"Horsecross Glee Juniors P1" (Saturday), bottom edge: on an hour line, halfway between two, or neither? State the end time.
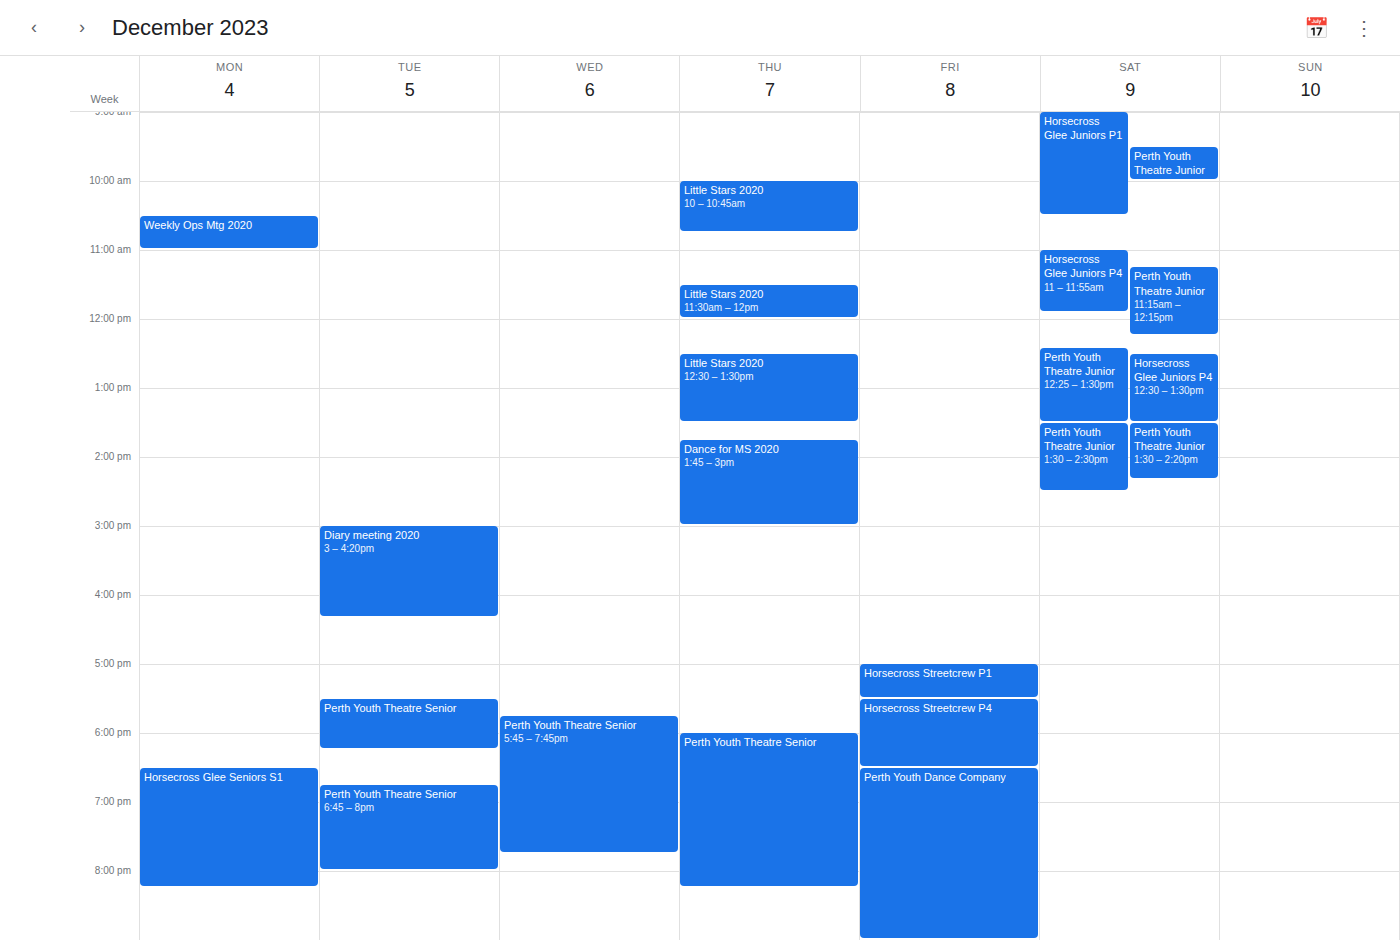
10:30 -- halfway between the 10:00 and 11:00 lines.